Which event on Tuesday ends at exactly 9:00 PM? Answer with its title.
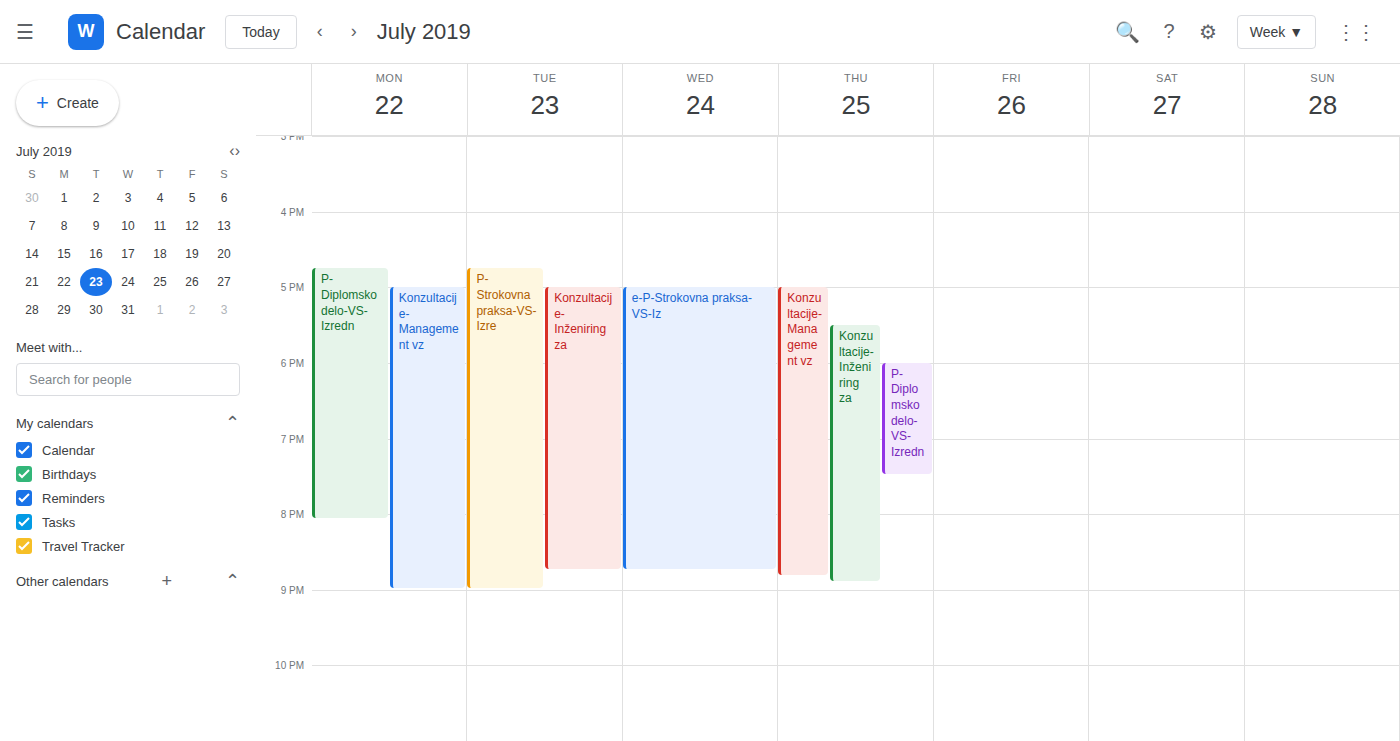
"P-Strokovna praksa-VS-Izre"